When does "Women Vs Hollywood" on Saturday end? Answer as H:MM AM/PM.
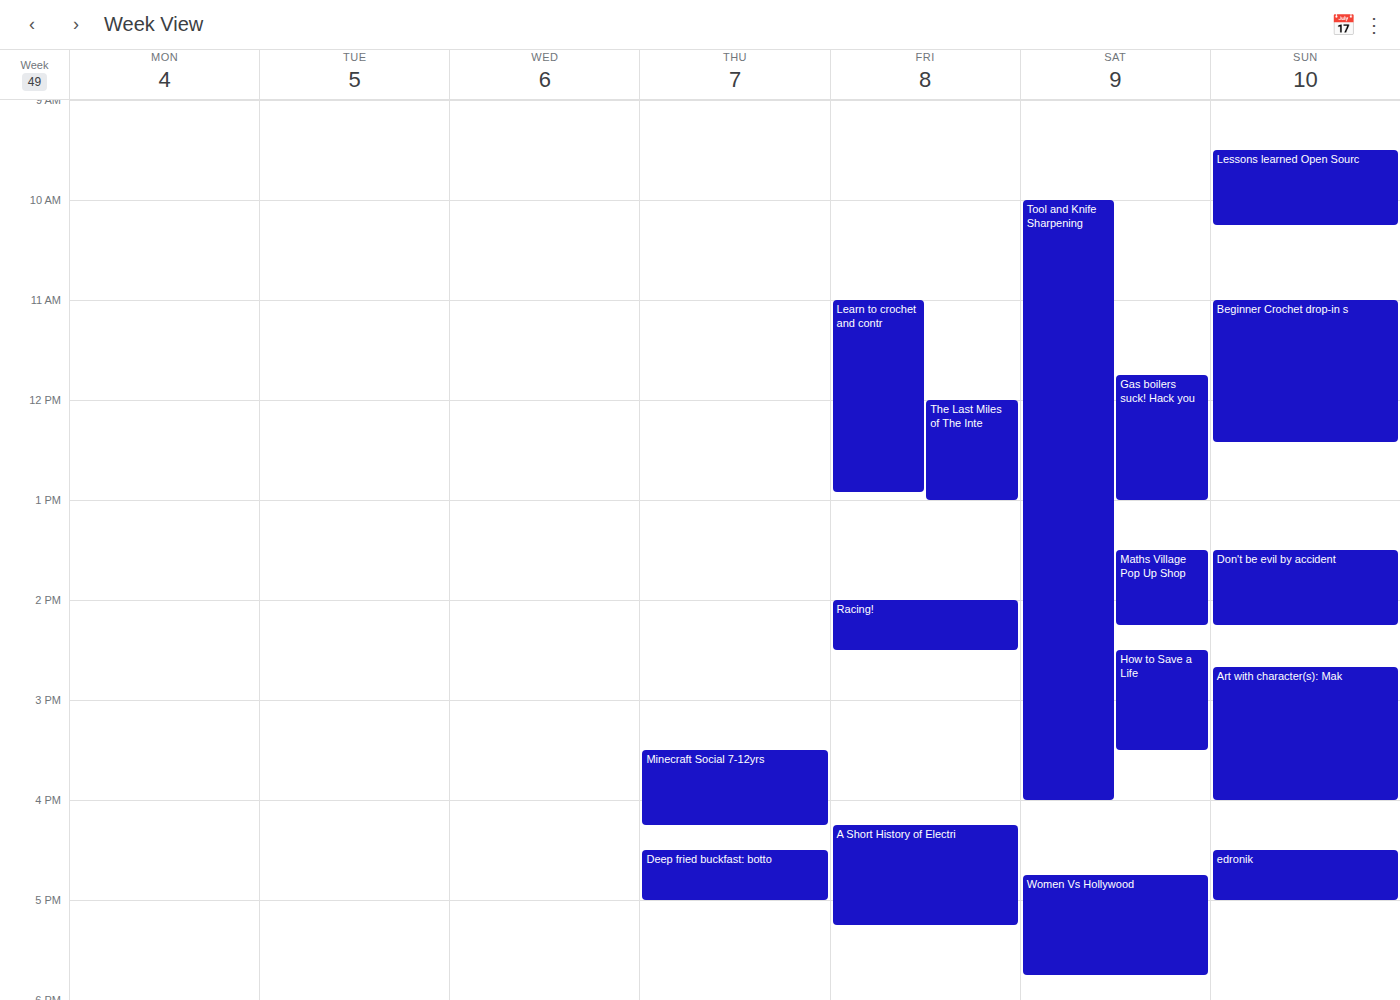
5:45 PM